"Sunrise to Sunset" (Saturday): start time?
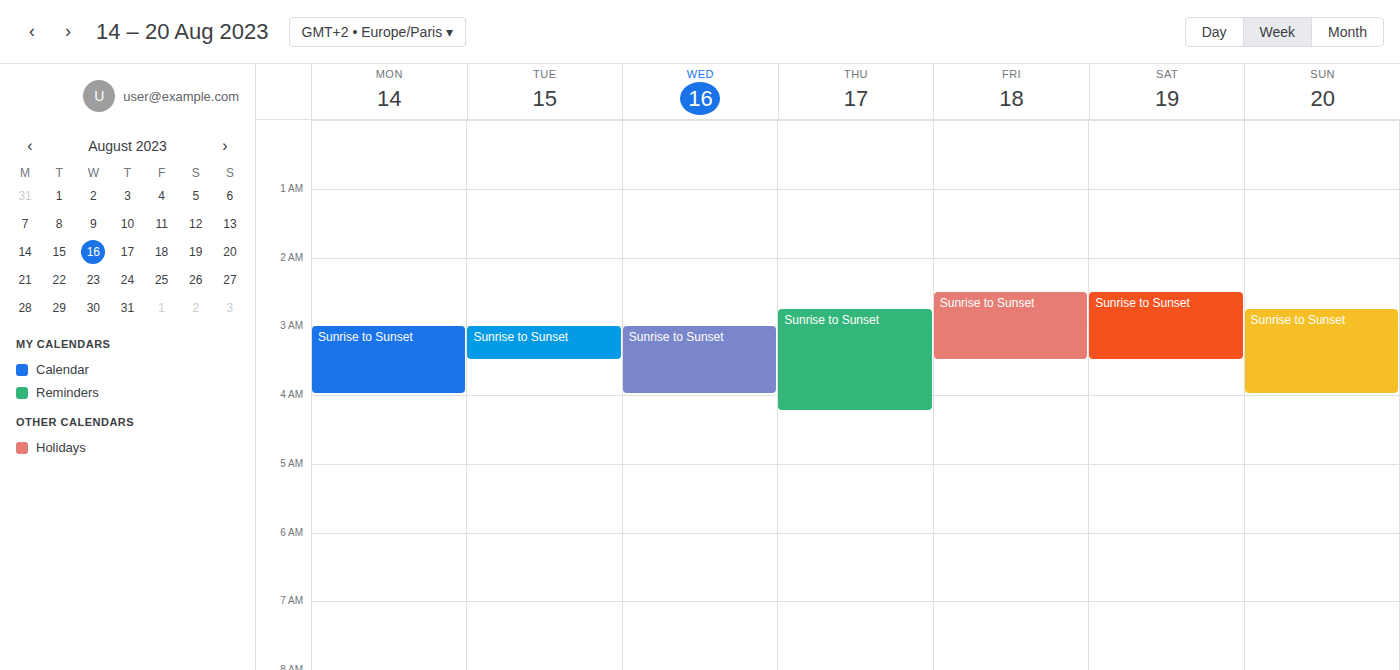
2:30 AM